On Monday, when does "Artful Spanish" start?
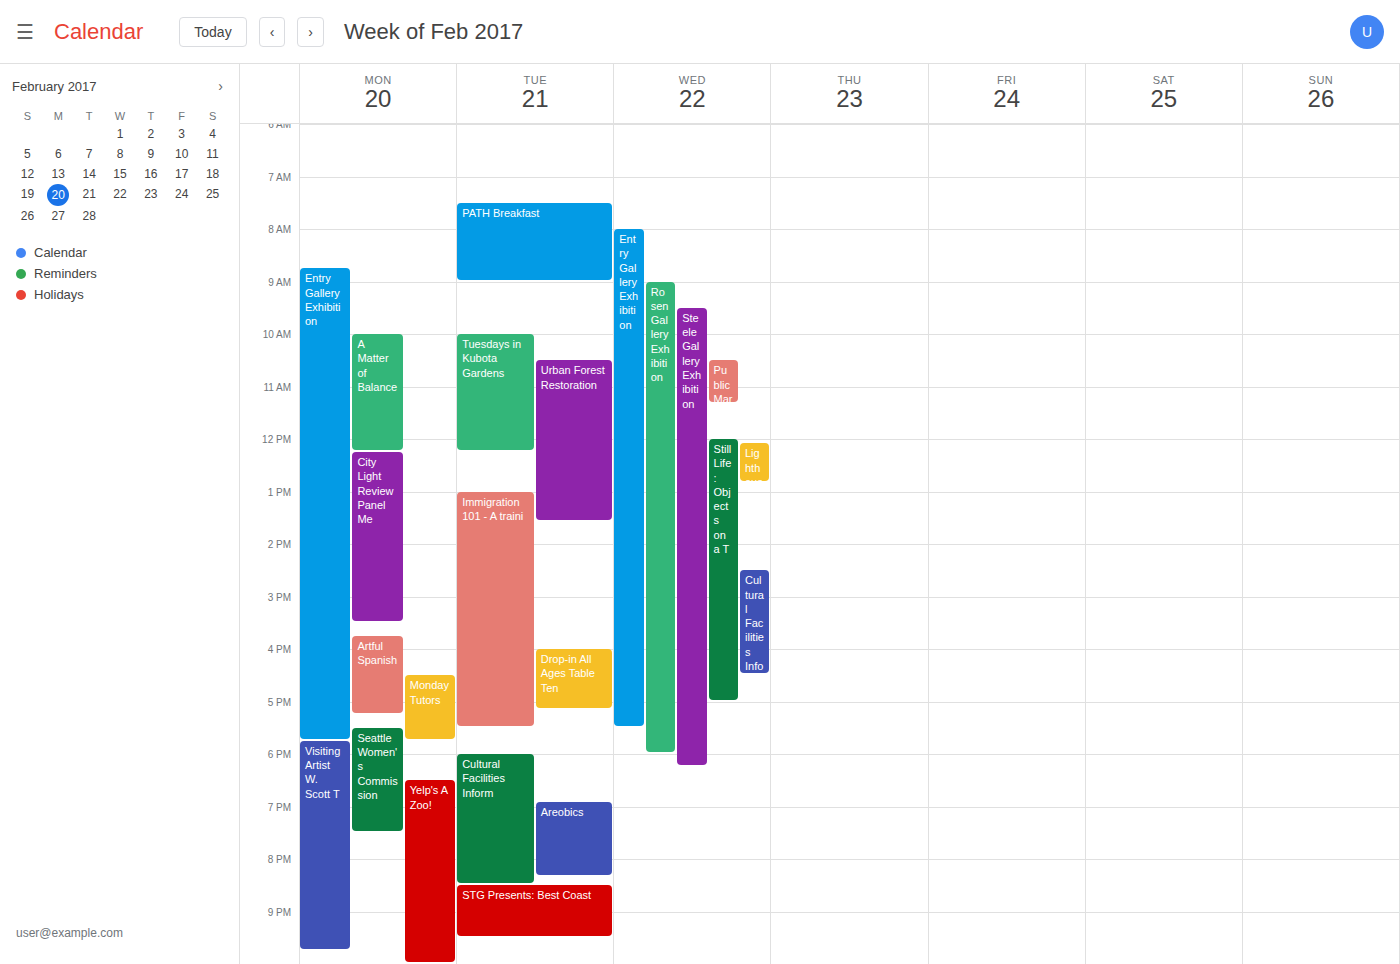
3:45 PM